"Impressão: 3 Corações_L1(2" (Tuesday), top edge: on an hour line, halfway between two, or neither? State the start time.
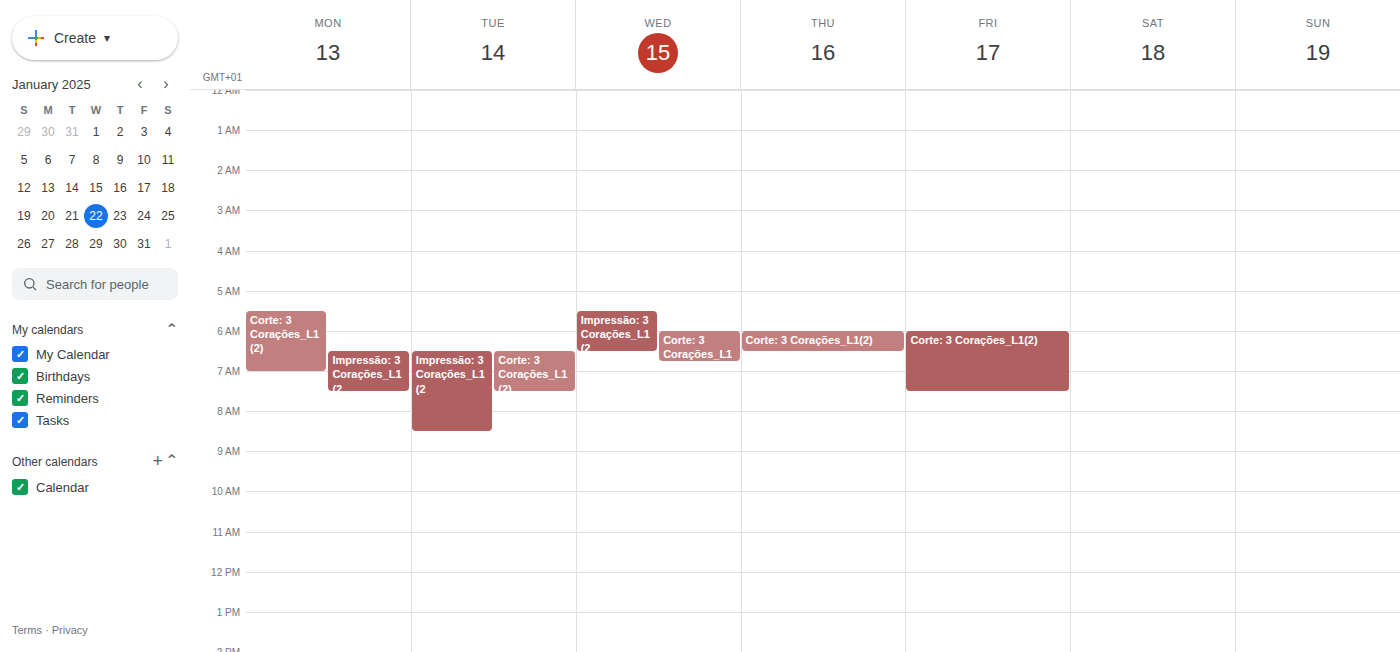
6:30 AM -- halfway between the 6 AM and 7 AM lines.